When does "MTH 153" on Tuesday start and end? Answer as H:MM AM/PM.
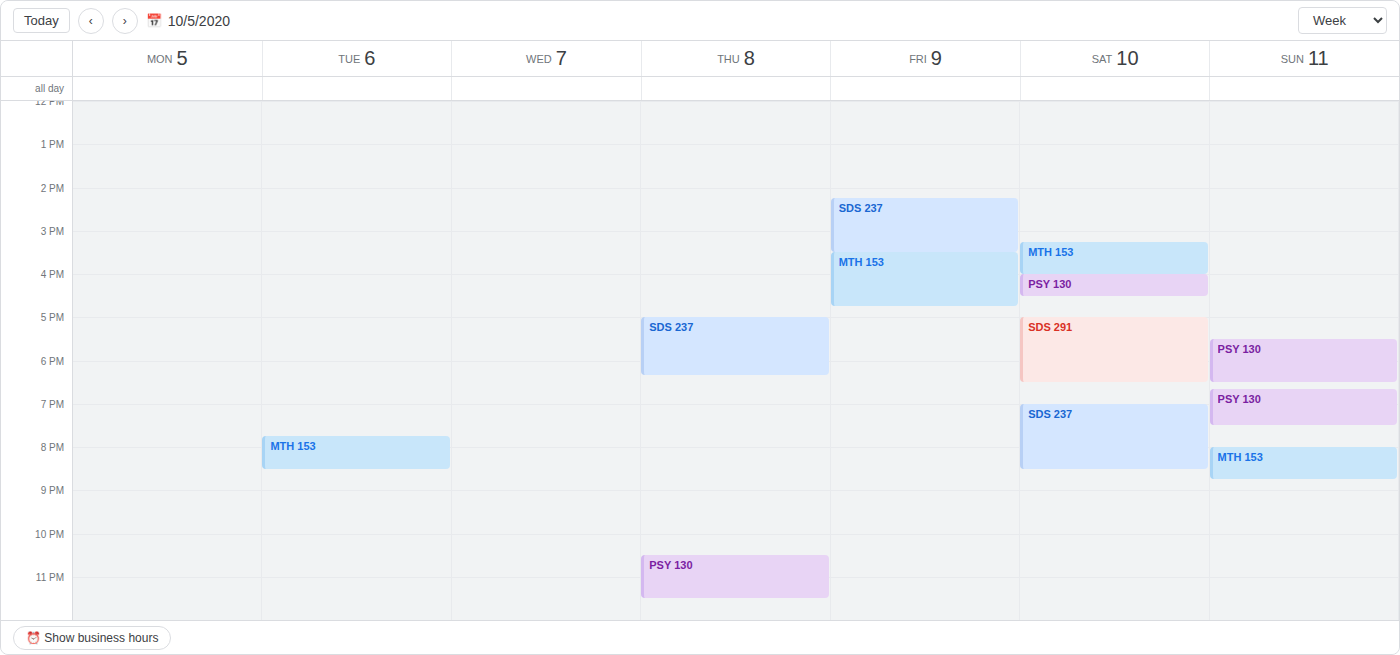
7:45 PM to 8:30 PM